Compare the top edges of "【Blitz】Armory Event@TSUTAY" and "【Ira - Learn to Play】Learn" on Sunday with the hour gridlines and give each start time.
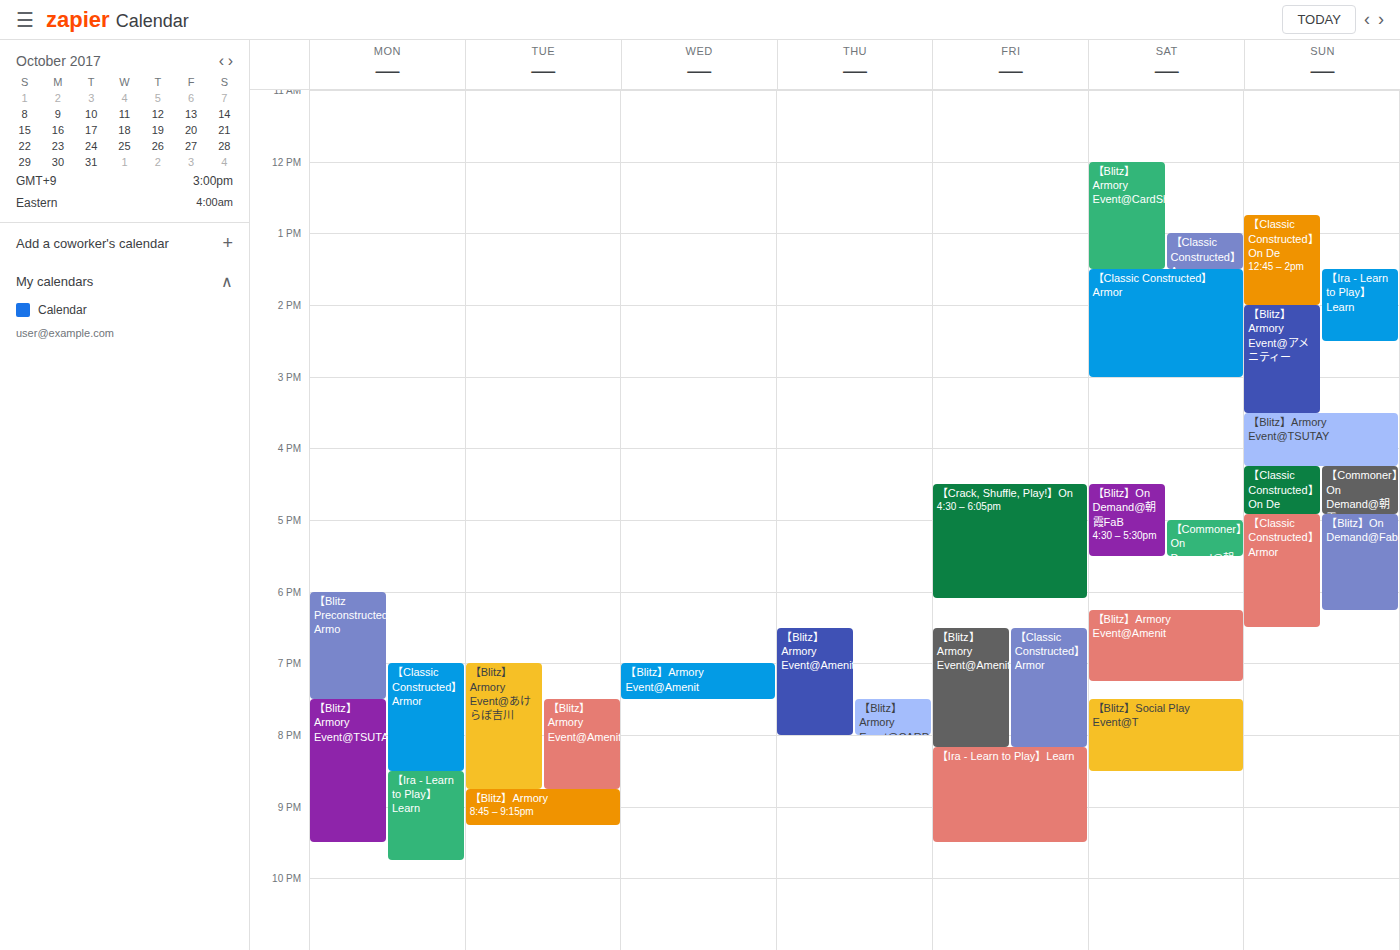
"【Blitz】Armory Event@TSUTAY": 3:30 PM, halfway between the 3 PM and 4 PM lines. "【Ira - Learn to Play】Learn": 1:30 PM, halfway between the 1 PM and 2 PM lines.